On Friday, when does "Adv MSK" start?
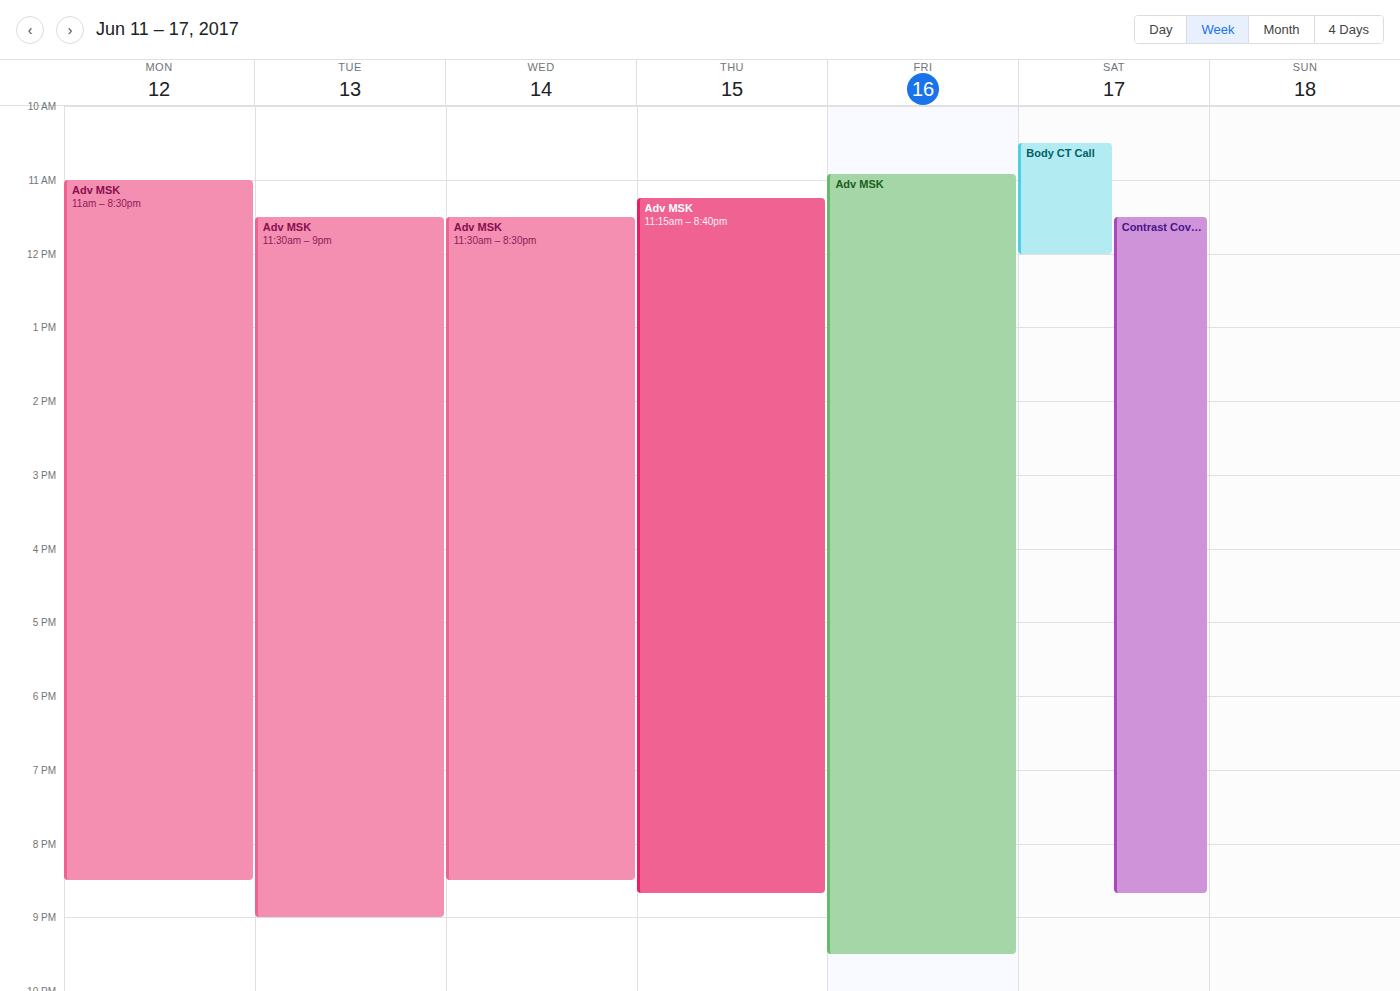
10:55